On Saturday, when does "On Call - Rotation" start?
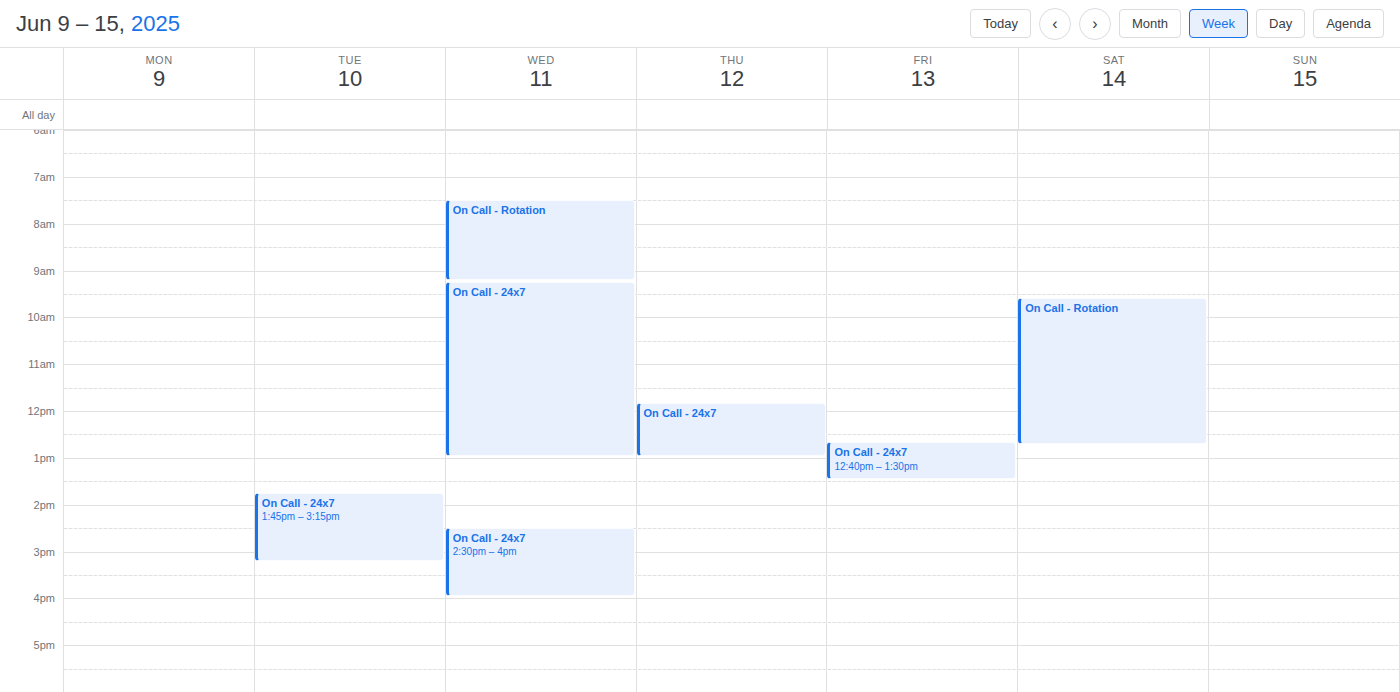
9:35 AM